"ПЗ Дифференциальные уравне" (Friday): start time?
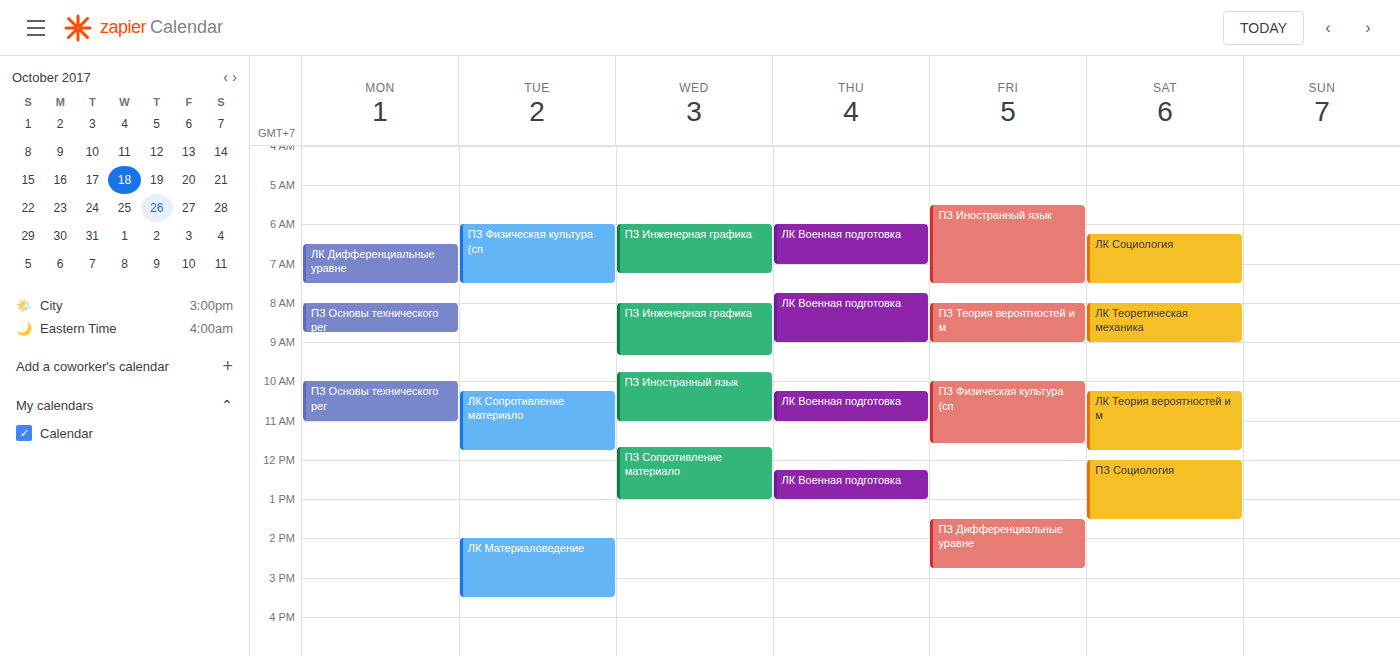
13:30